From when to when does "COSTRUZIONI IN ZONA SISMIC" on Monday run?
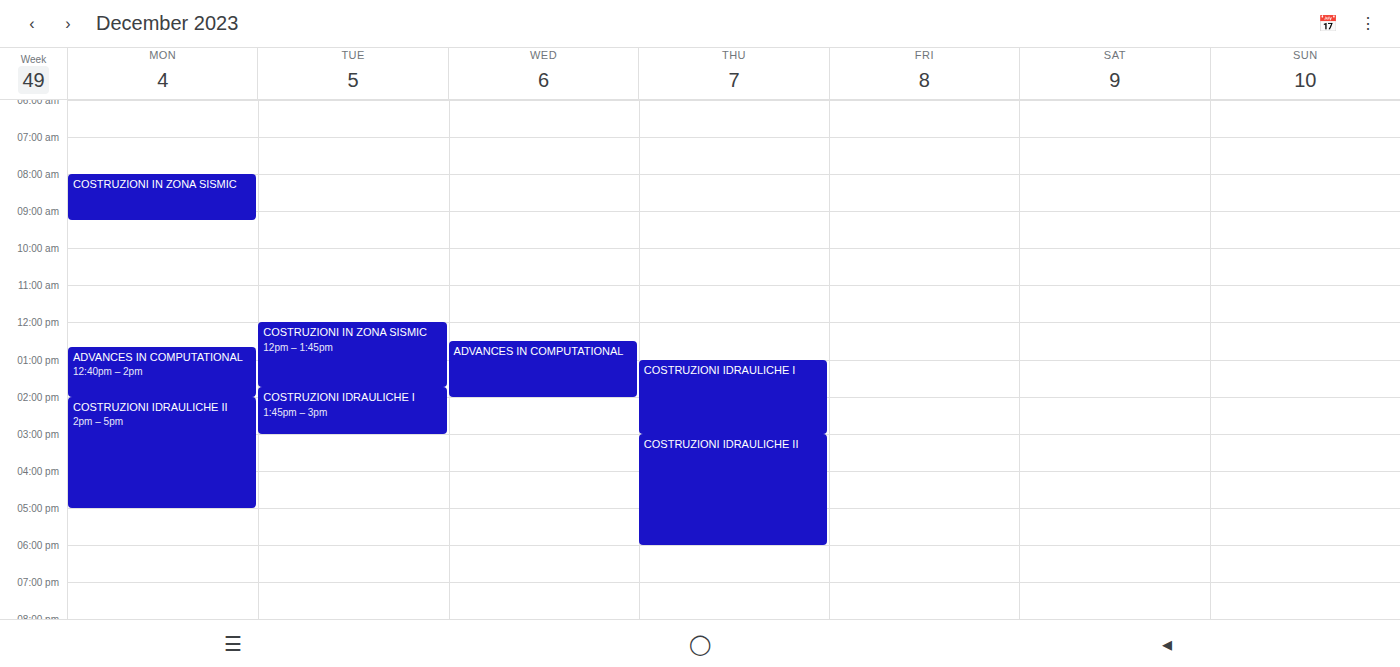
8:00 AM to 9:15 AM